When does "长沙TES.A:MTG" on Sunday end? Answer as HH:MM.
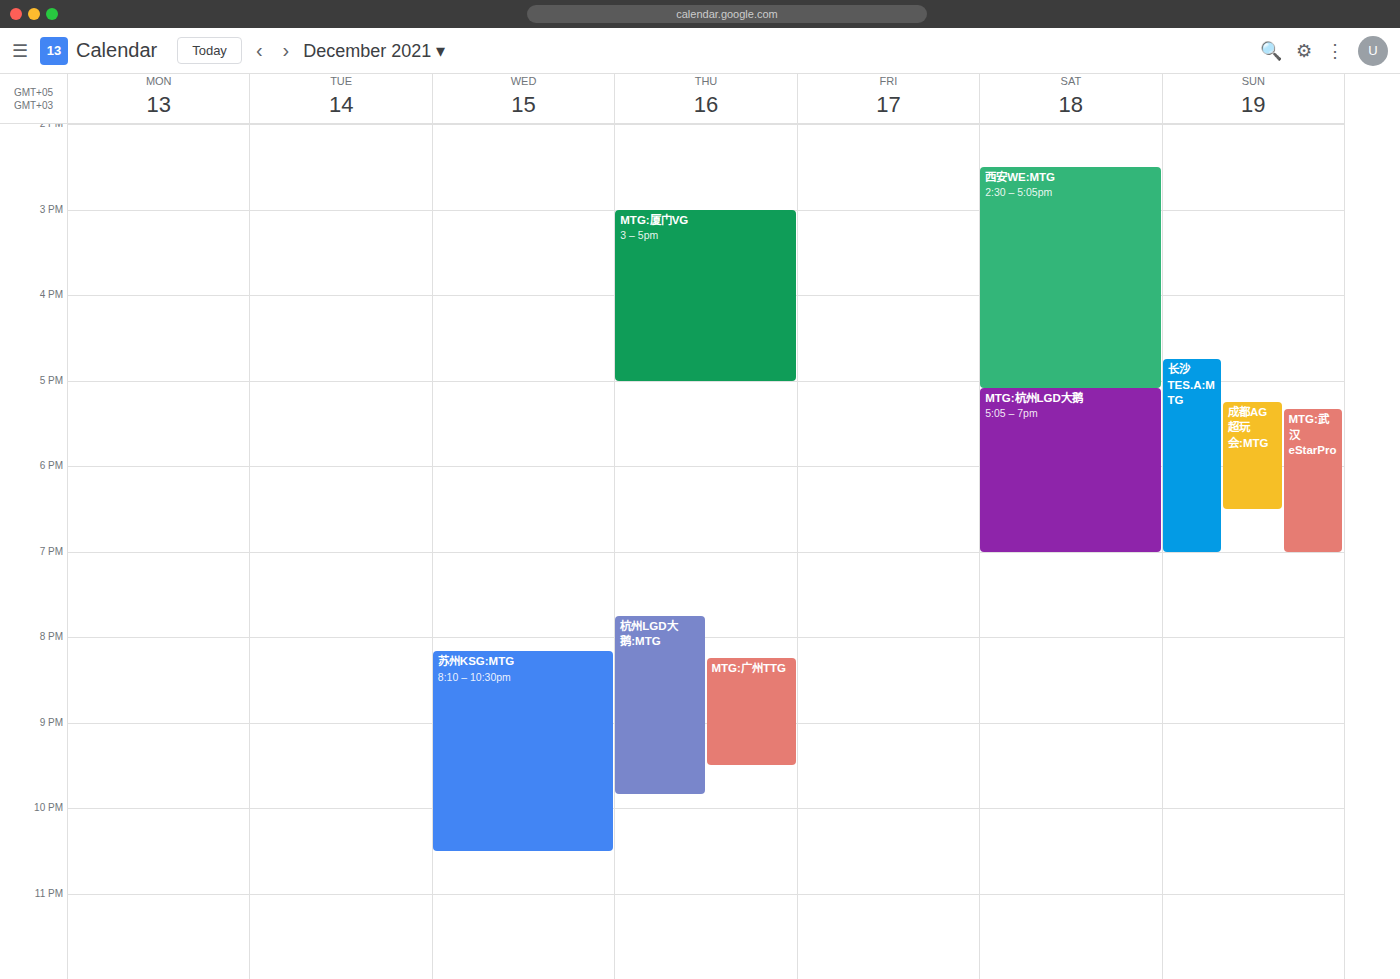
19:00